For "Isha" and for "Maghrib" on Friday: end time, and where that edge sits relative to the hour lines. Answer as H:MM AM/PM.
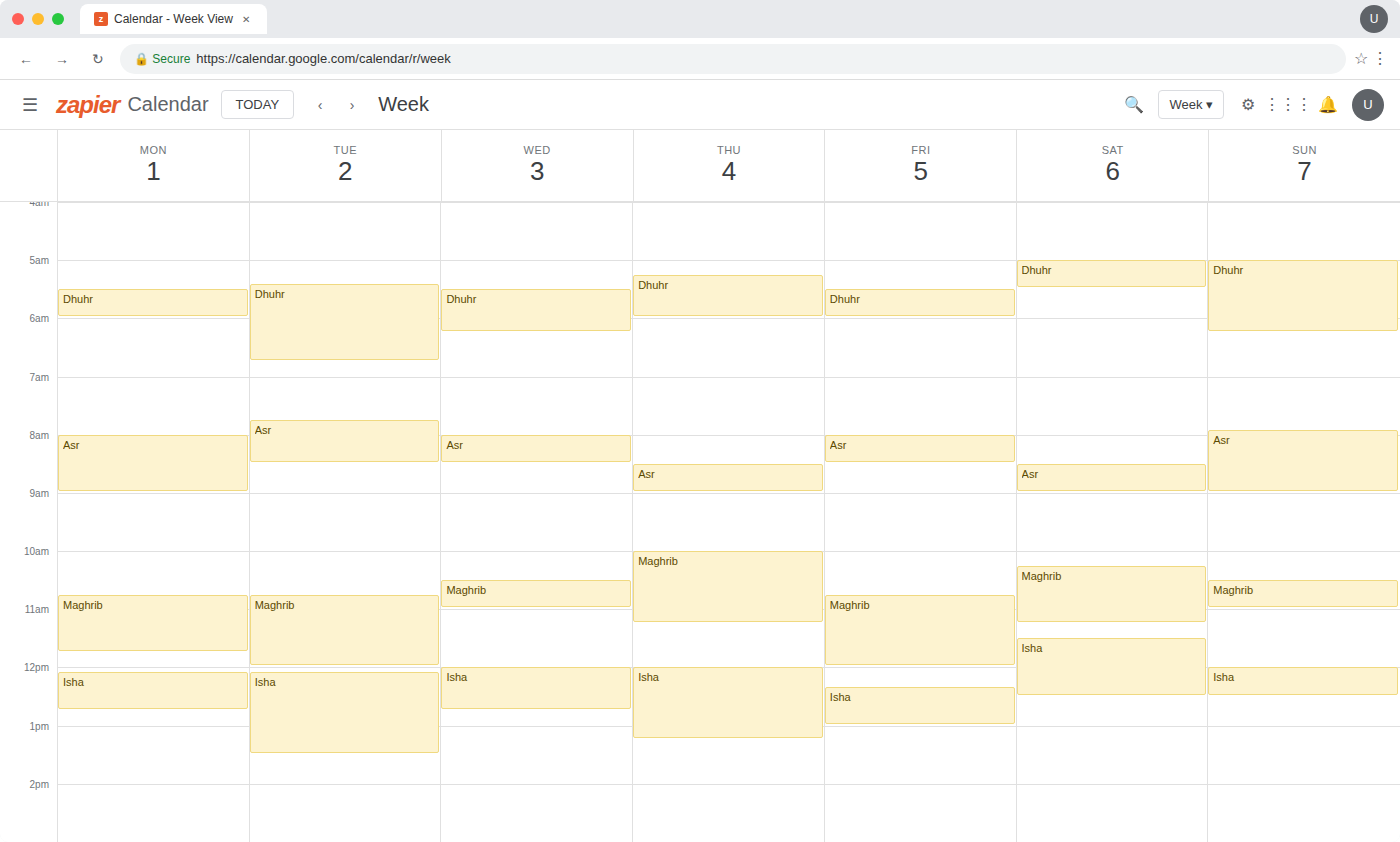
"Isha": 1:00 PM, exactly on the 1 PM line. "Maghrib": 12:00 PM, exactly on the 12 PM line.